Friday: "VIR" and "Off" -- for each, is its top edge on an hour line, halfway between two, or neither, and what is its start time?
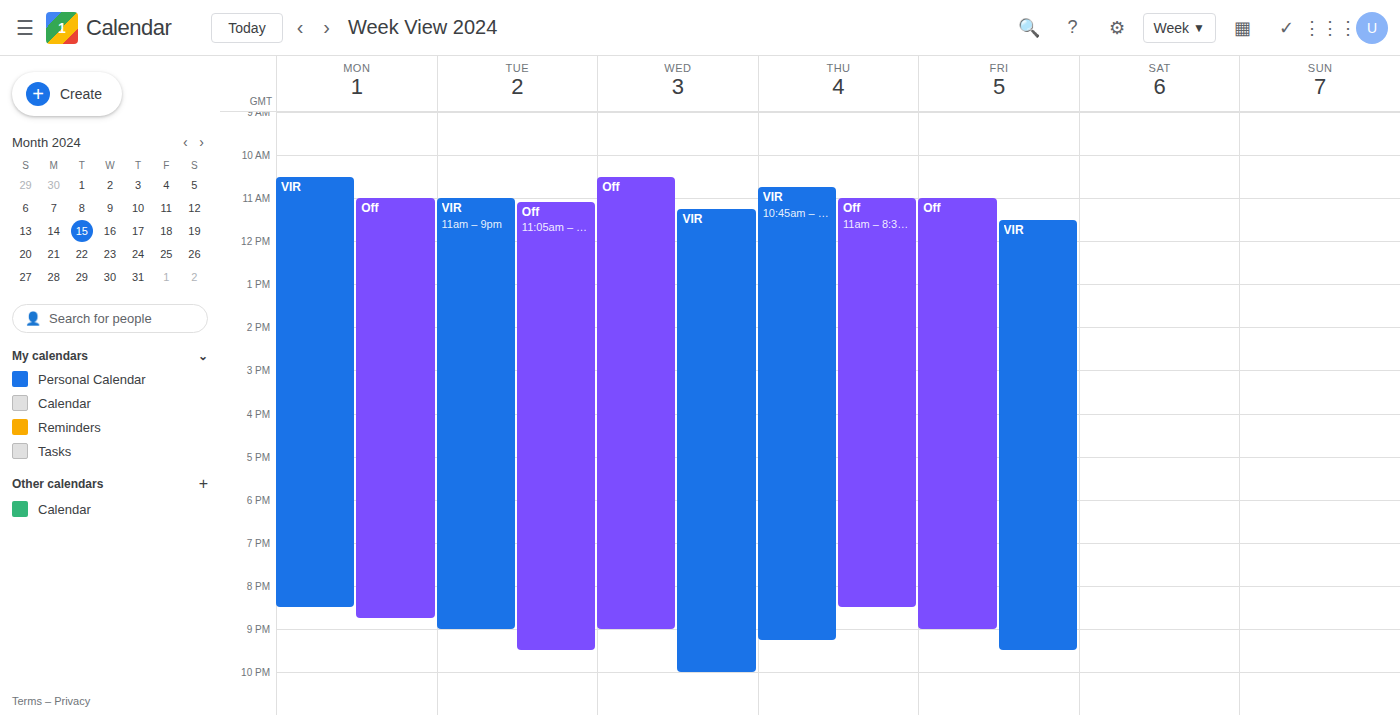
"VIR": 11:30 AM, halfway between the 11 AM and 12 PM lines. "Off": 11:00 AM, exactly on the 11 AM line.